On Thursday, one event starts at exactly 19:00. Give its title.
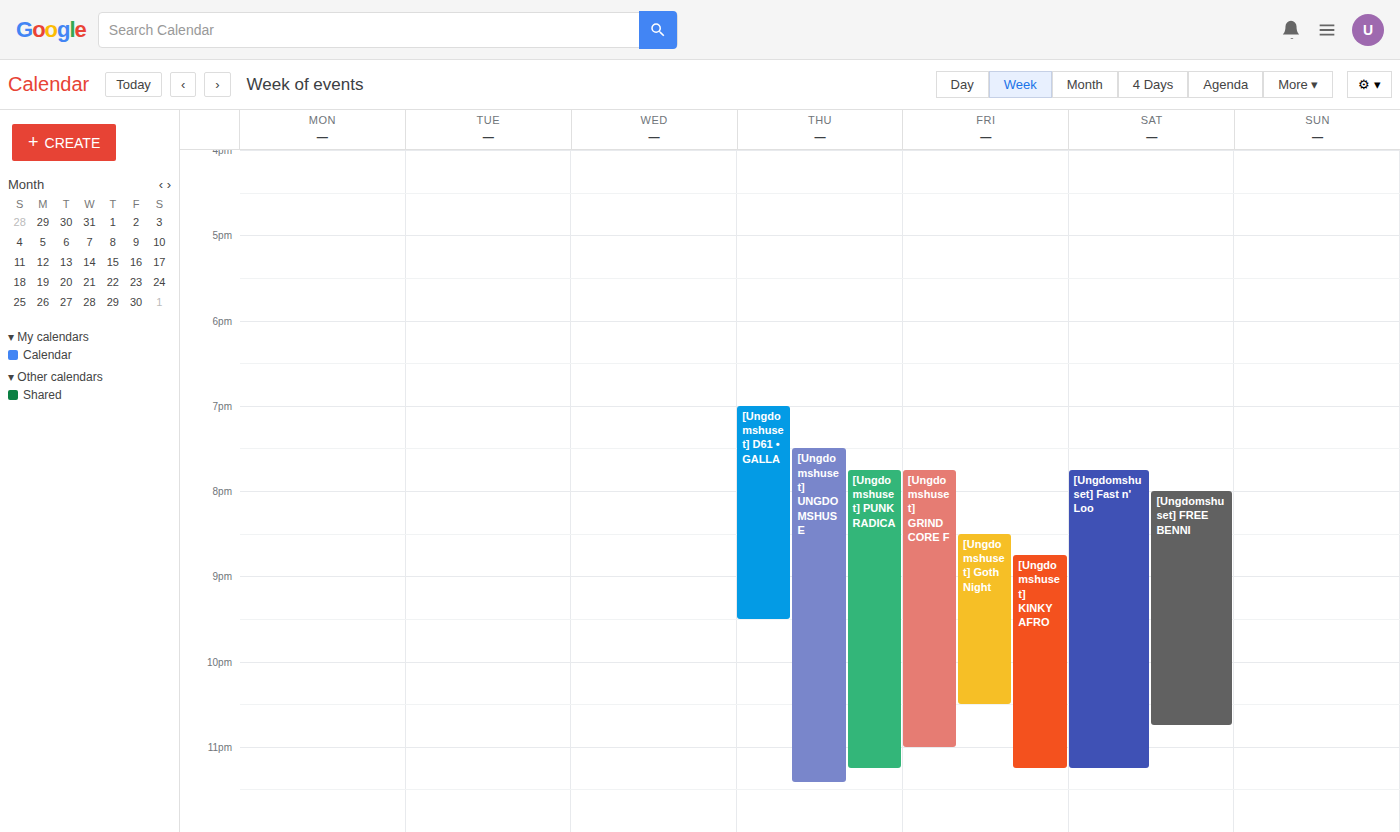
"[Ungdomshuset] D61 • GALLA"